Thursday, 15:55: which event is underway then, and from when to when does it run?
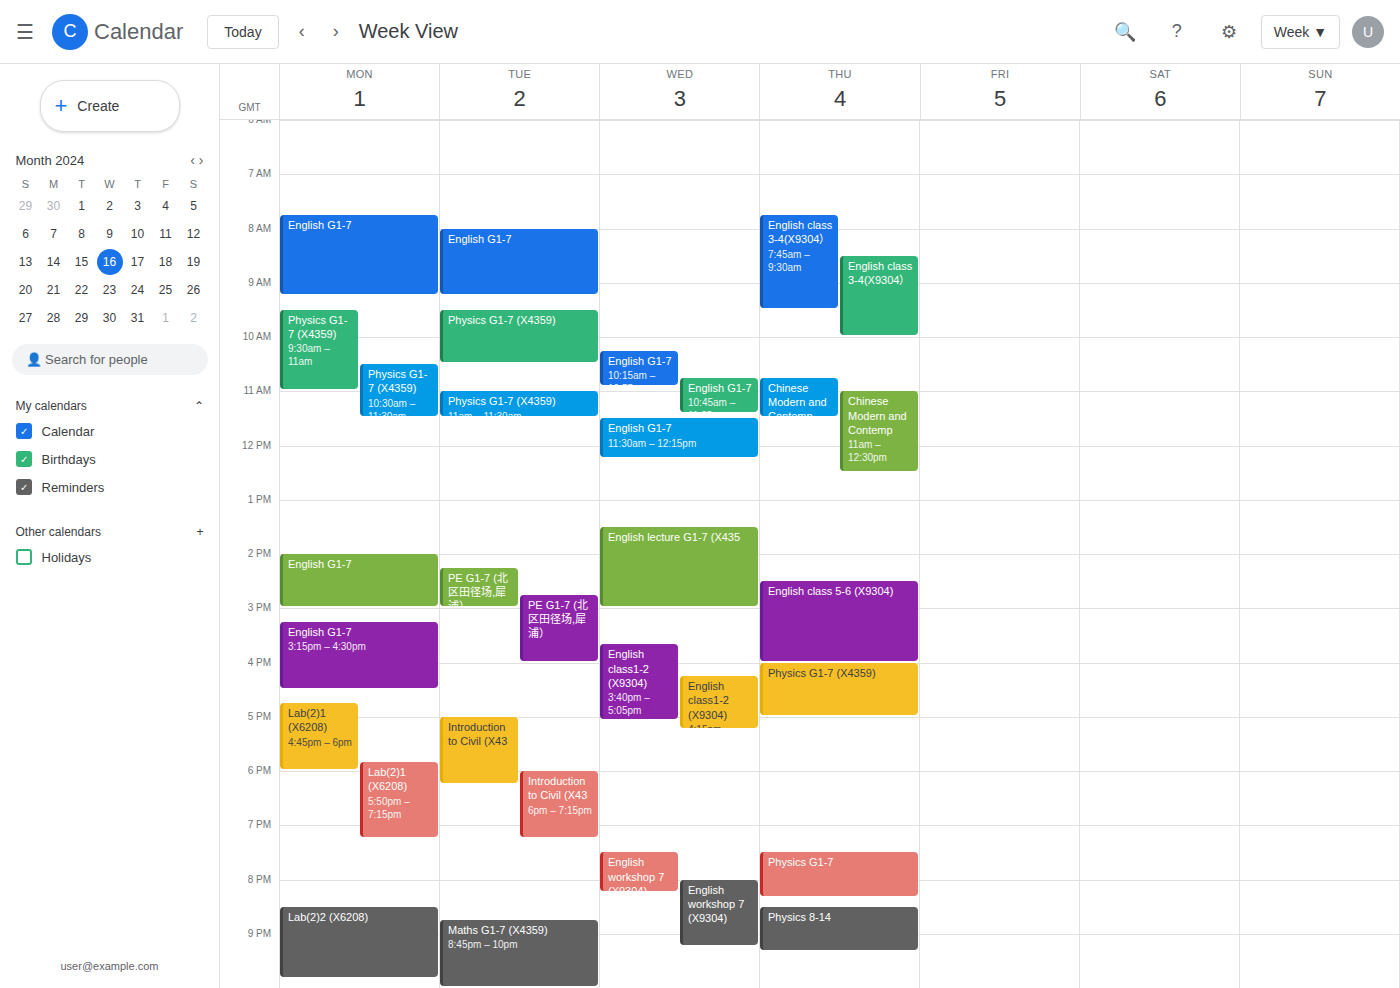
"English class 5-6 (X9304)", 14:30 to 16:00